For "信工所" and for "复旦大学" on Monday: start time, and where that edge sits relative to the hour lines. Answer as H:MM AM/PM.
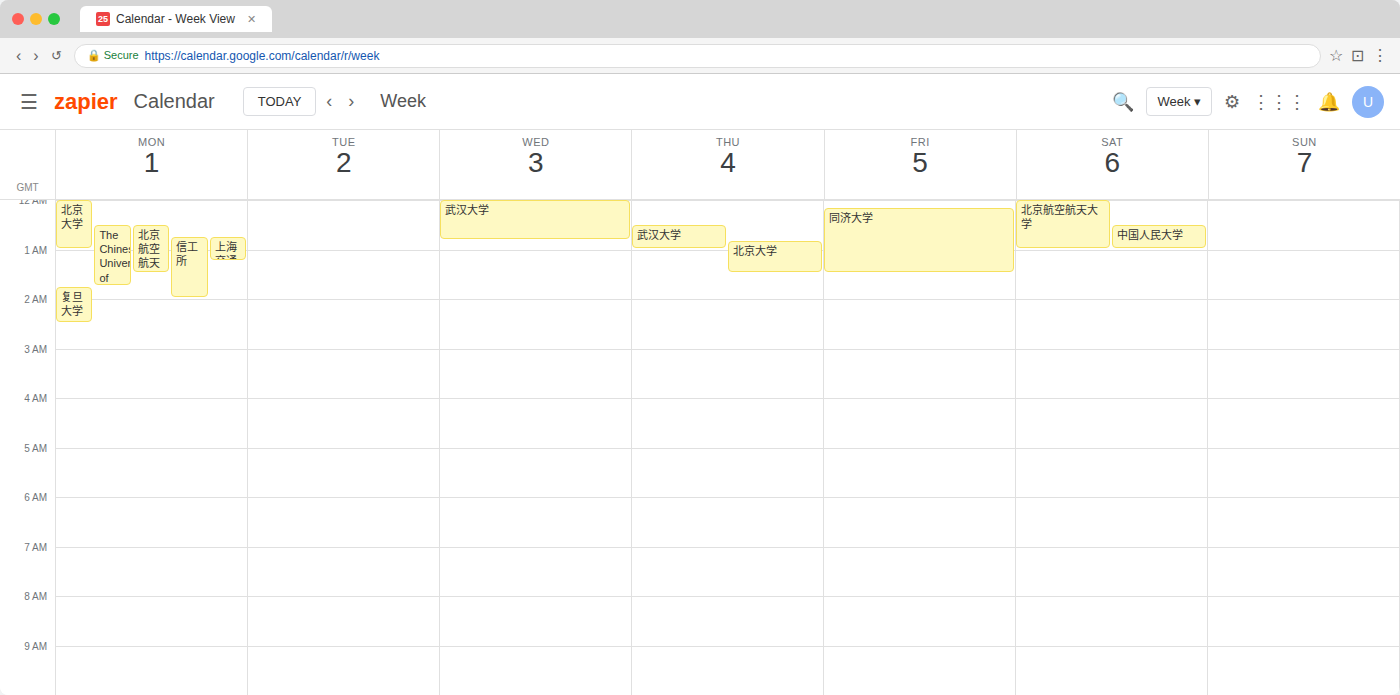
"信工所": 12:45 AM, neither: three quarters of the way from the 12 AM line to the 1 AM line. "复旦大学": 1:45 AM, neither: three quarters of the way from the 1 AM line to the 2 AM line.